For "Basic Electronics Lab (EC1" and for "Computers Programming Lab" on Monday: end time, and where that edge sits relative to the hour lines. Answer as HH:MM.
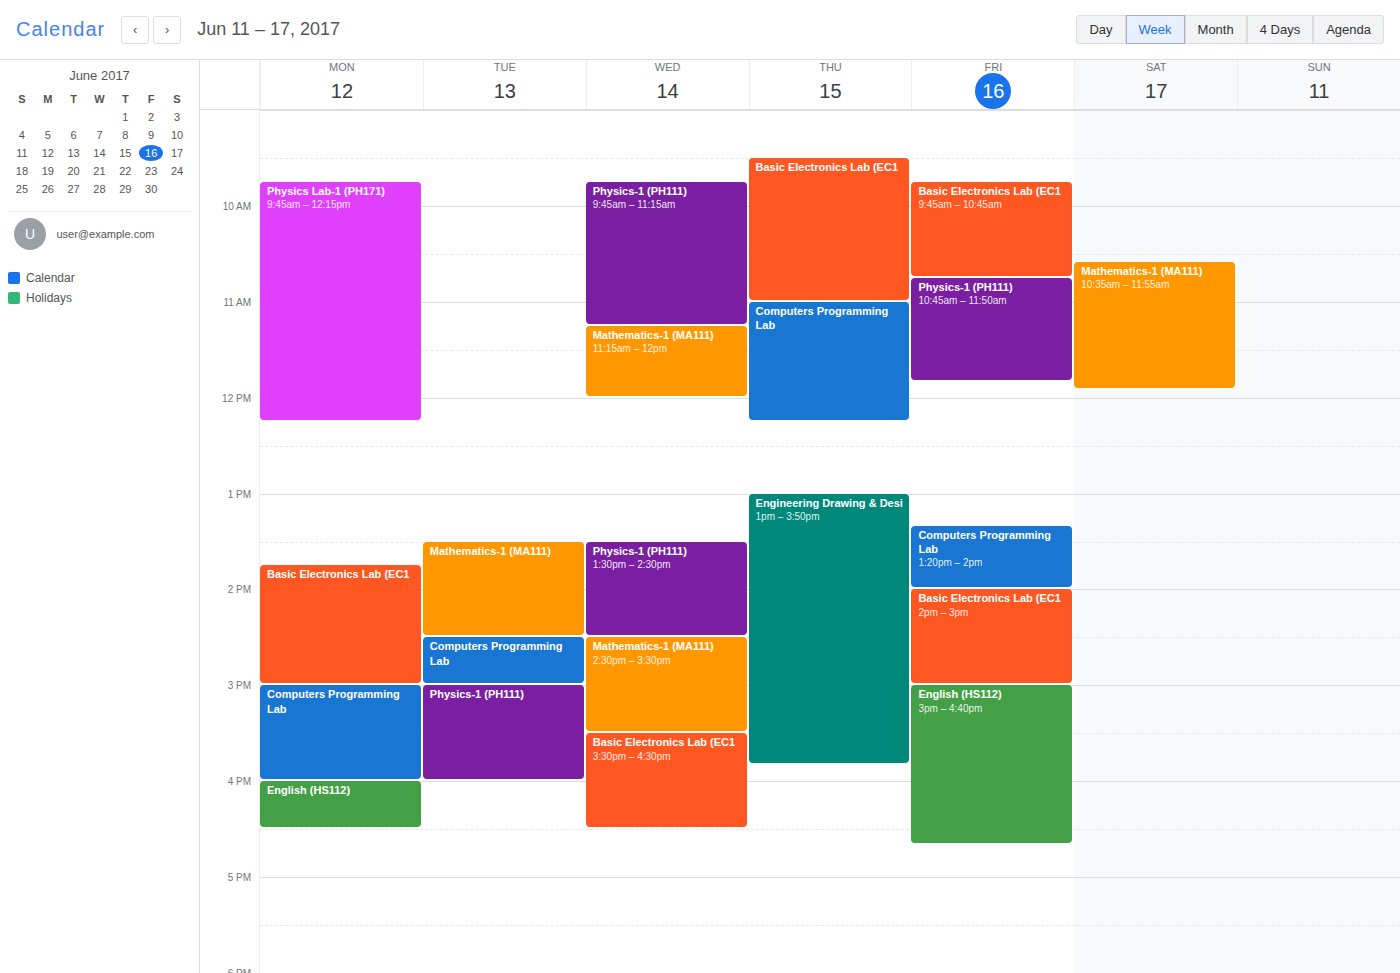
"Basic Electronics Lab (EC1": 15:00, exactly on the 15:00 line. "Computers Programming Lab": 16:00, exactly on the 16:00 line.